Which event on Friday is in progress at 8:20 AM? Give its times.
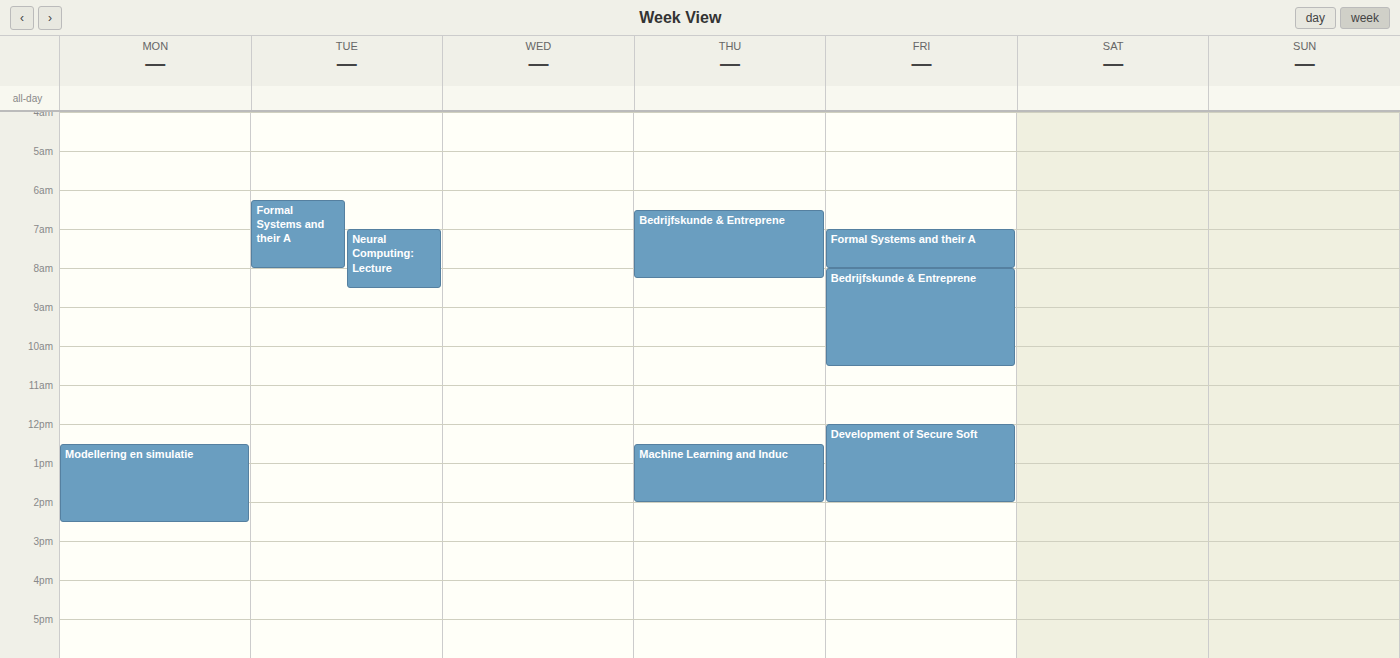
"Bedrijfskunde & Entreprene", 8:00 AM to 10:30 AM